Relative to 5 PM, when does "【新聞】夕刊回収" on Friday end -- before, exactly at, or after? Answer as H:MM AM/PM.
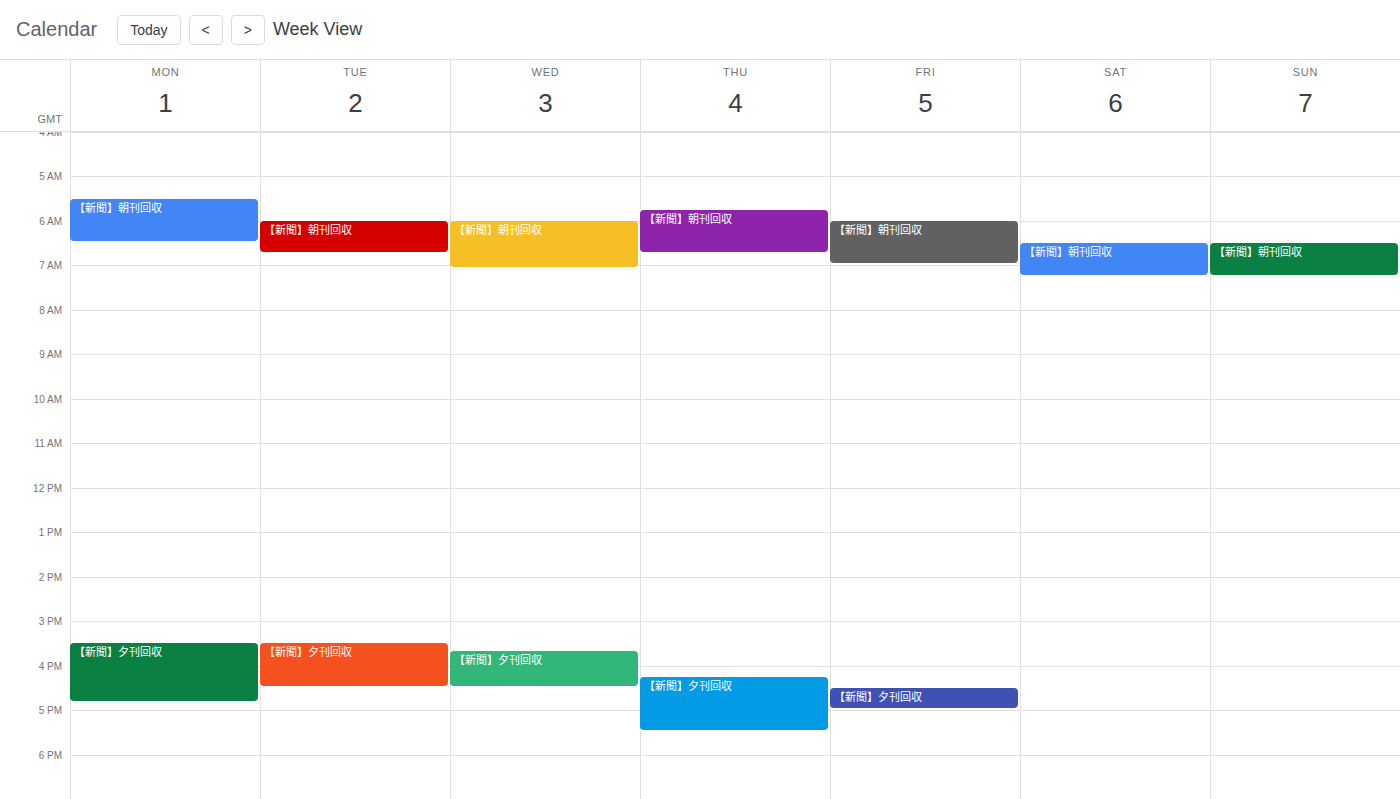
5:00 PM -- exactly at 5 PM, on the 5 PM line.